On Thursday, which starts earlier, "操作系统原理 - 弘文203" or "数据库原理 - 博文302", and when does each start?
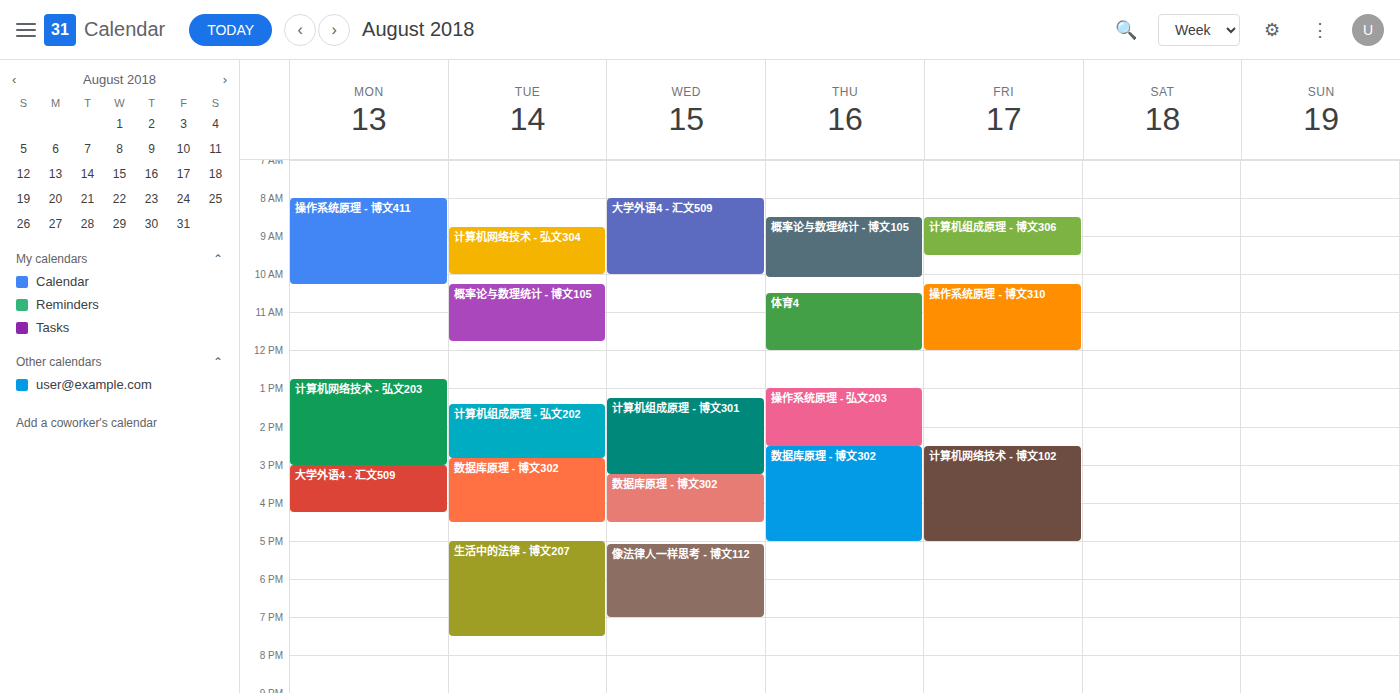
"操作系统原理 - 弘文203" 1:00 PM; "数据库原理 - 博文302" 2:30 PM.